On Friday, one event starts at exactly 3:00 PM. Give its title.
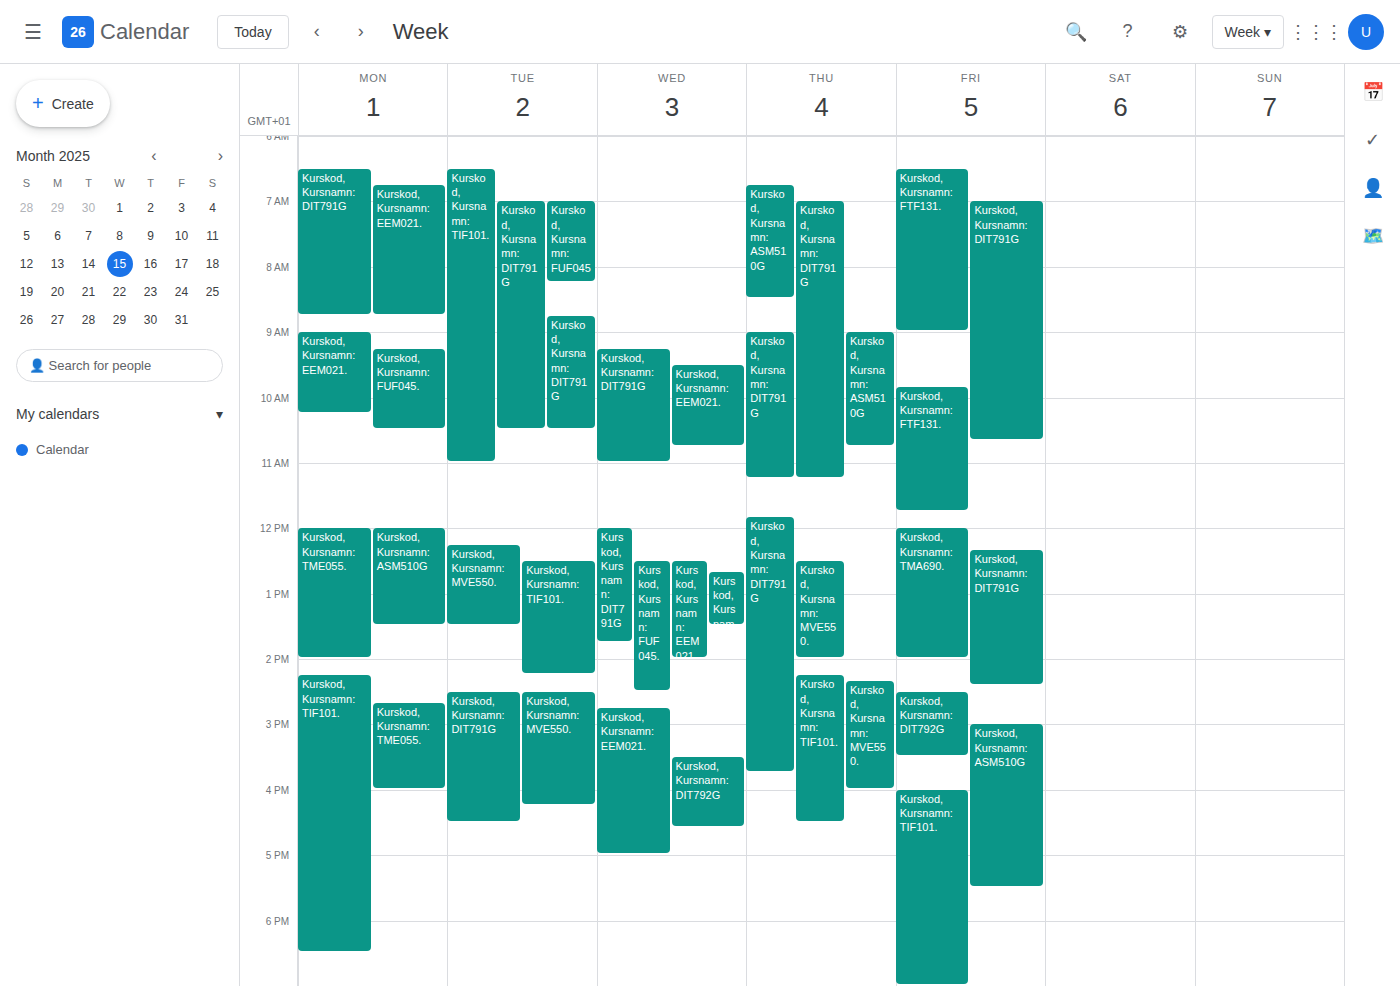
"Kurskod, Kursnamn: ASM510G"